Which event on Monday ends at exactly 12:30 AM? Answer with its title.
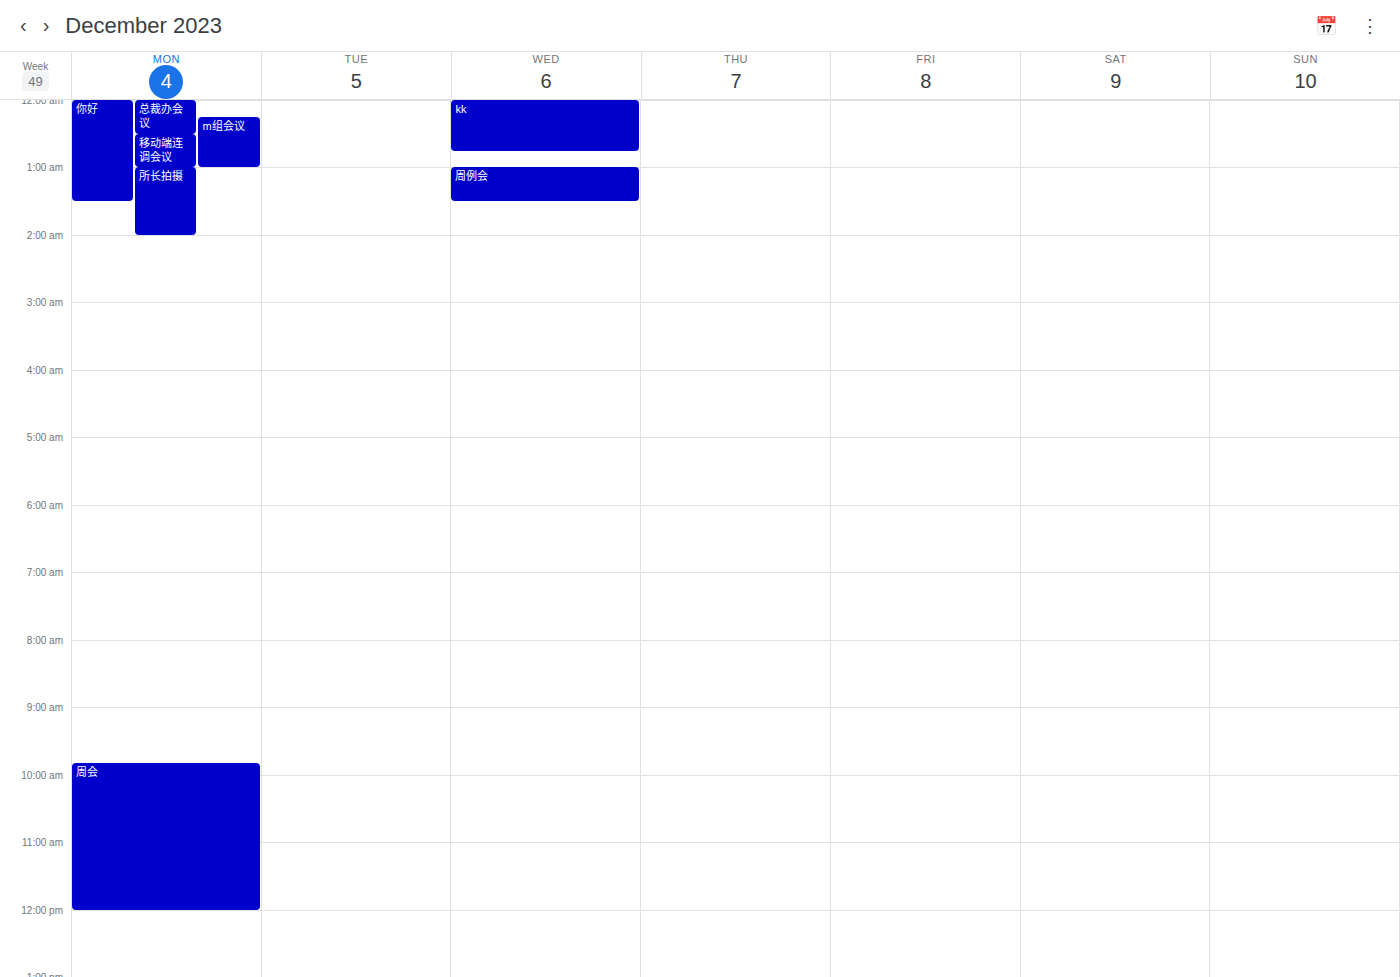
"总裁办会议"